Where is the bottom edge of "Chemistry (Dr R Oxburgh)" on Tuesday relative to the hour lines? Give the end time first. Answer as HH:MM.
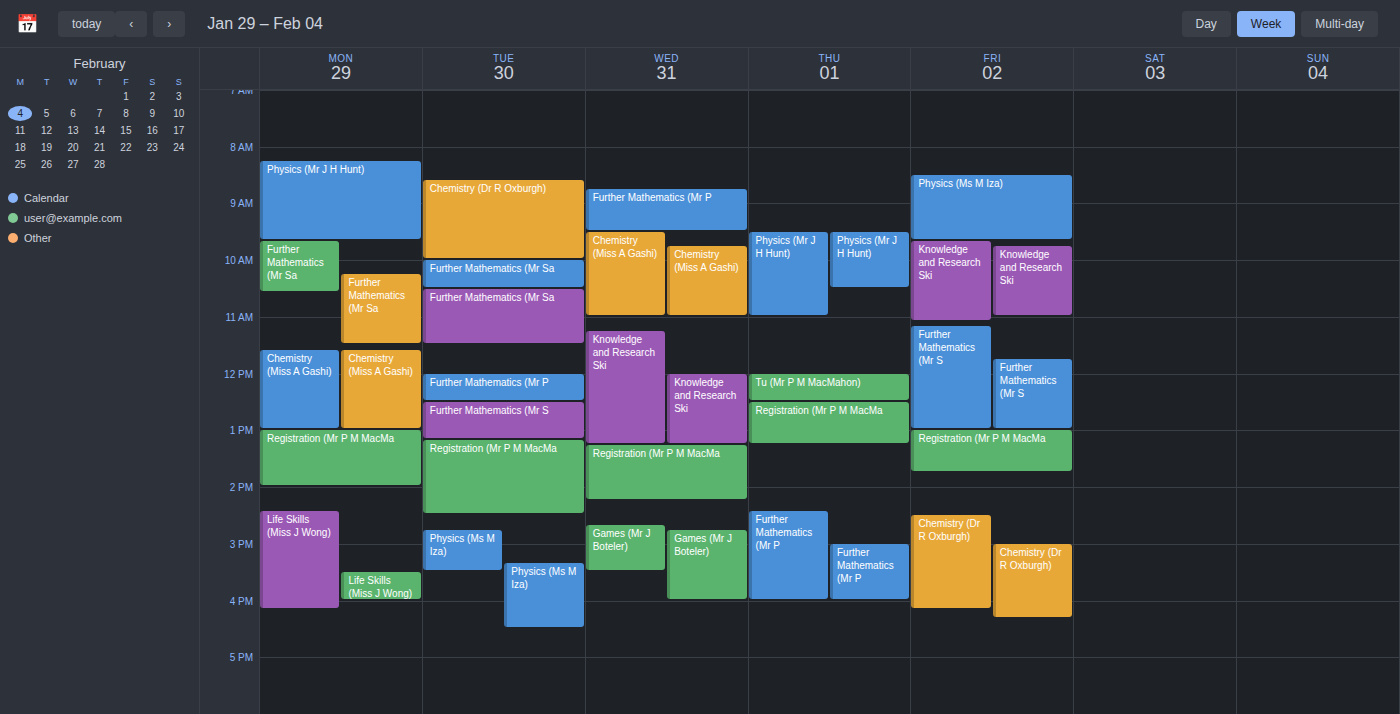
10:00 -- exactly on the 10:00 line.